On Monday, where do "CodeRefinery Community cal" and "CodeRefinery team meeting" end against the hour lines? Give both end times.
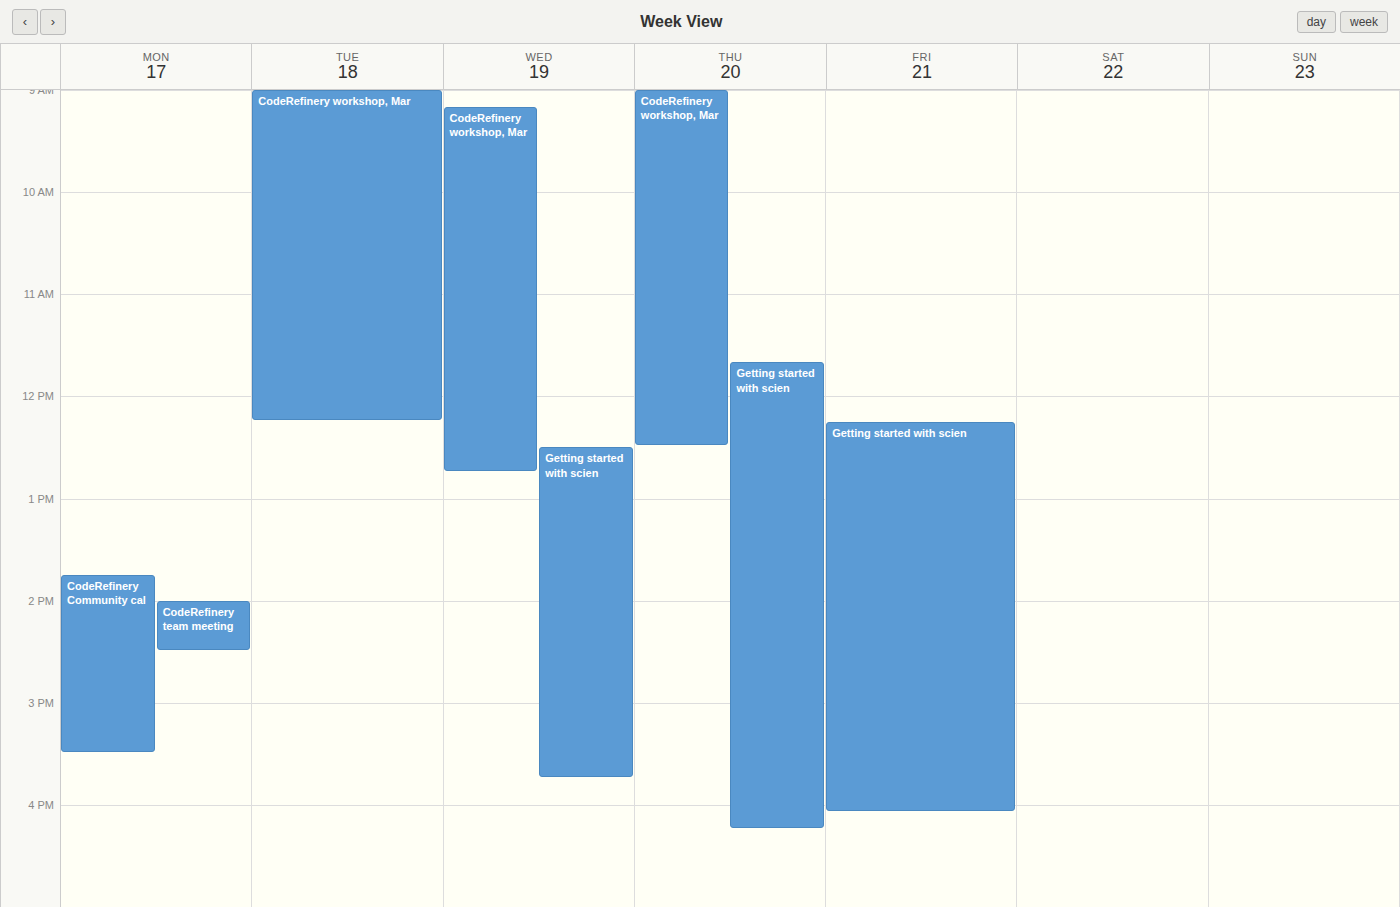
"CodeRefinery Community cal": 3:30 PM, halfway between the 3 PM and 4 PM lines. "CodeRefinery team meeting": 2:30 PM, halfway between the 2 PM and 3 PM lines.